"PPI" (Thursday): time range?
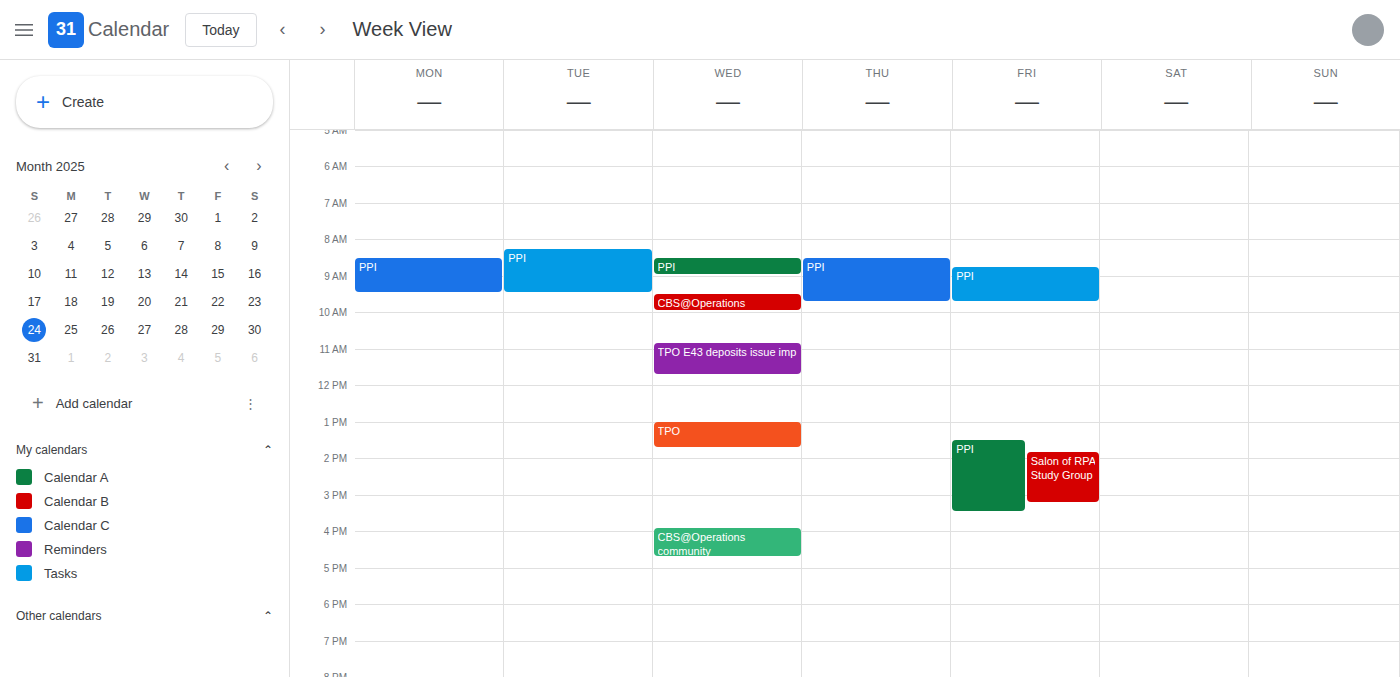
8:30 AM to 9:45 AM